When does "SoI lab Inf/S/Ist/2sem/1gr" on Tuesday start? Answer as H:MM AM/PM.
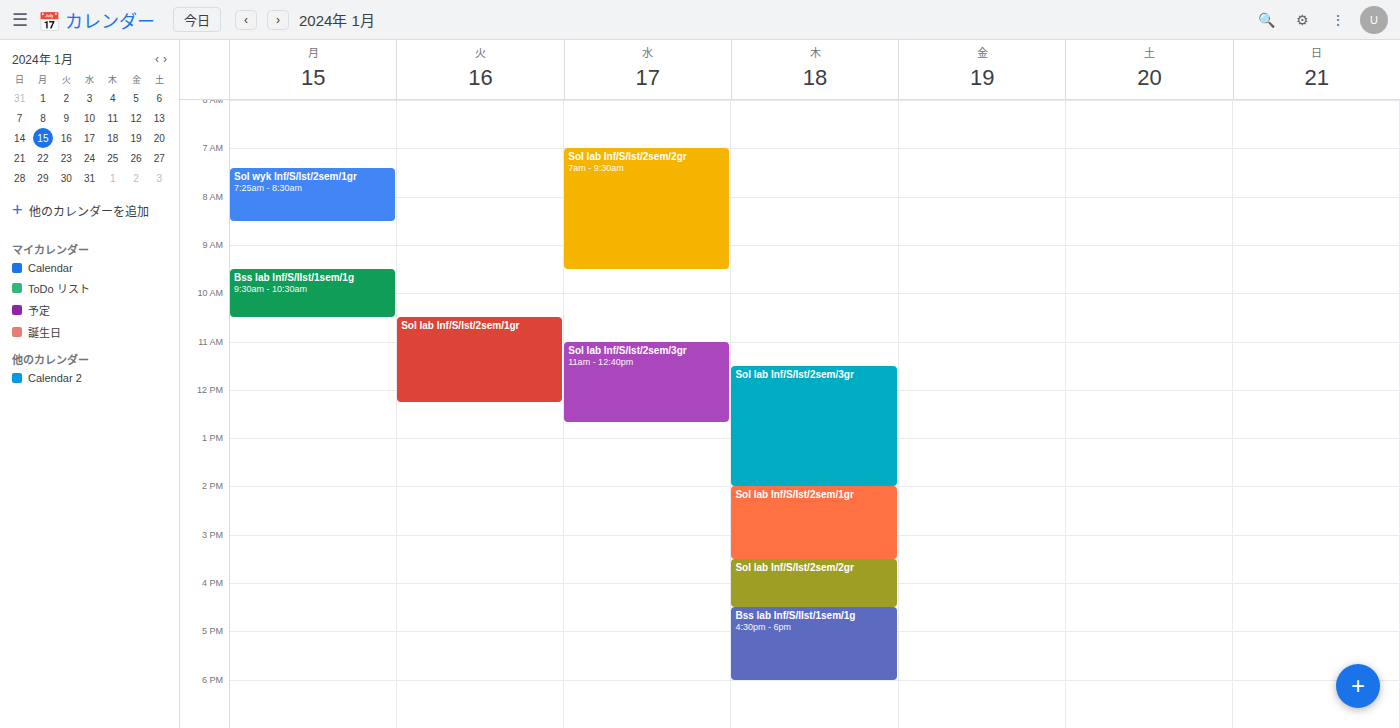
10:30 AM